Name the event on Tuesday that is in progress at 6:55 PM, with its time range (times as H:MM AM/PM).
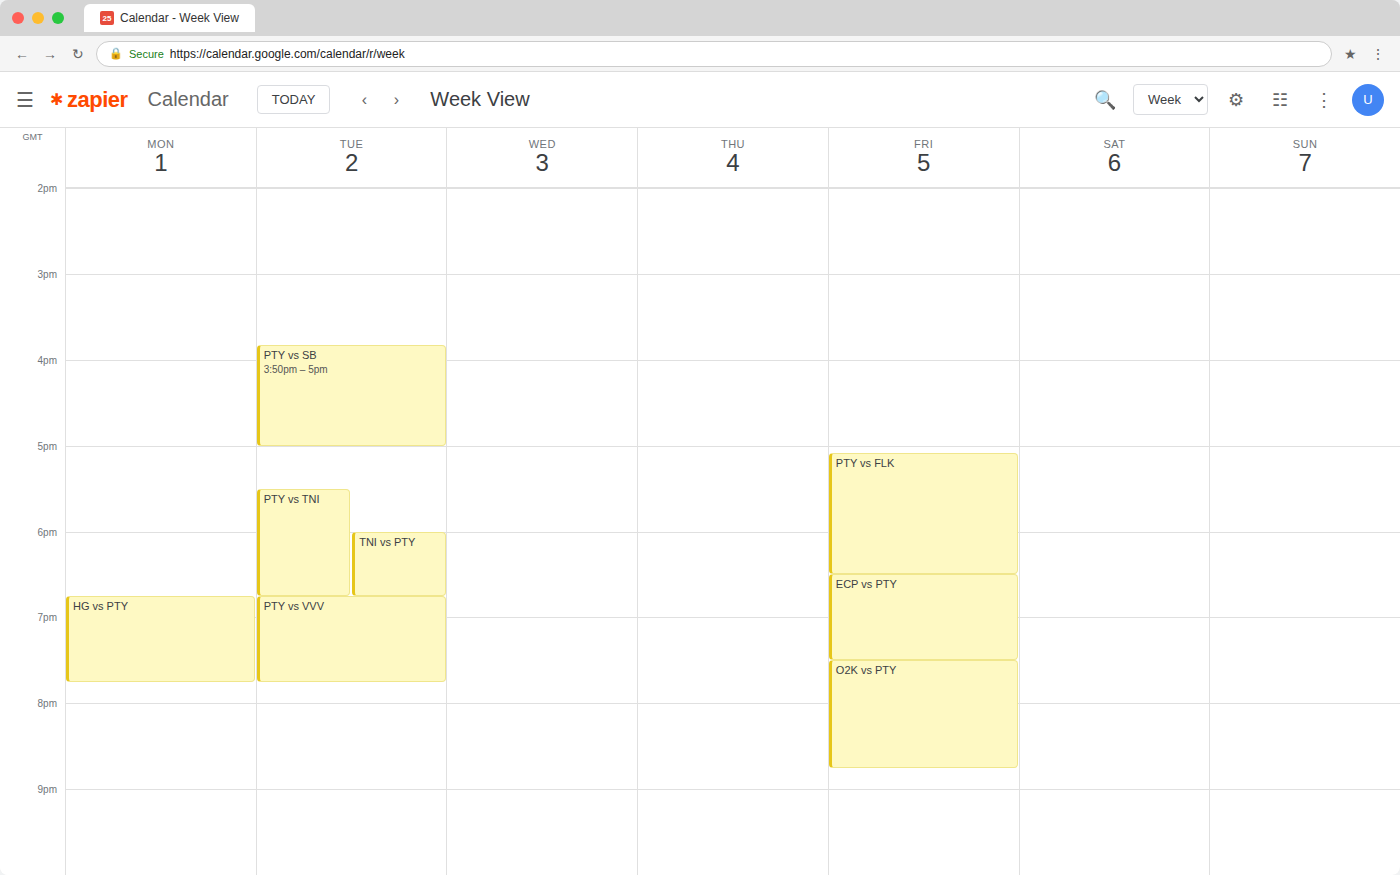
"PTY vs VVV", 6:45 PM to 7:45 PM